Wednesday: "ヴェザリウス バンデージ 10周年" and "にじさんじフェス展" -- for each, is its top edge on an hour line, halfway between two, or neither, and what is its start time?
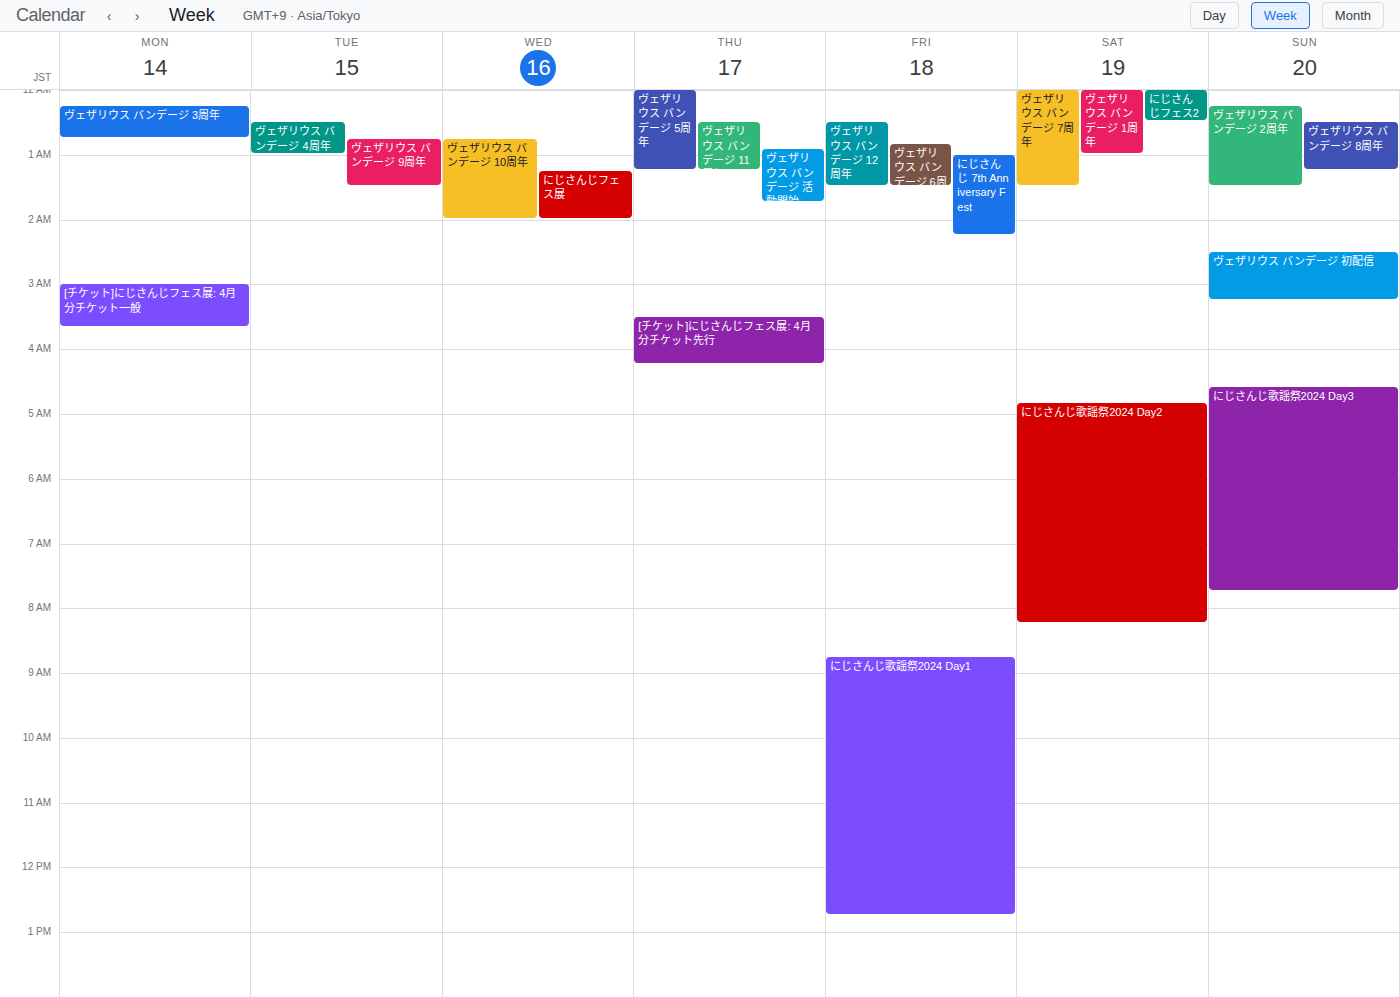
"ヴェザリウス バンデージ 10周年": 12:45 AM, neither: three quarters of the way from the 12 AM line to the 1 AM line. "にじさんじフェス展": 1:15 AM, neither: a quarter of the way from the 1 AM line to the 2 AM line.